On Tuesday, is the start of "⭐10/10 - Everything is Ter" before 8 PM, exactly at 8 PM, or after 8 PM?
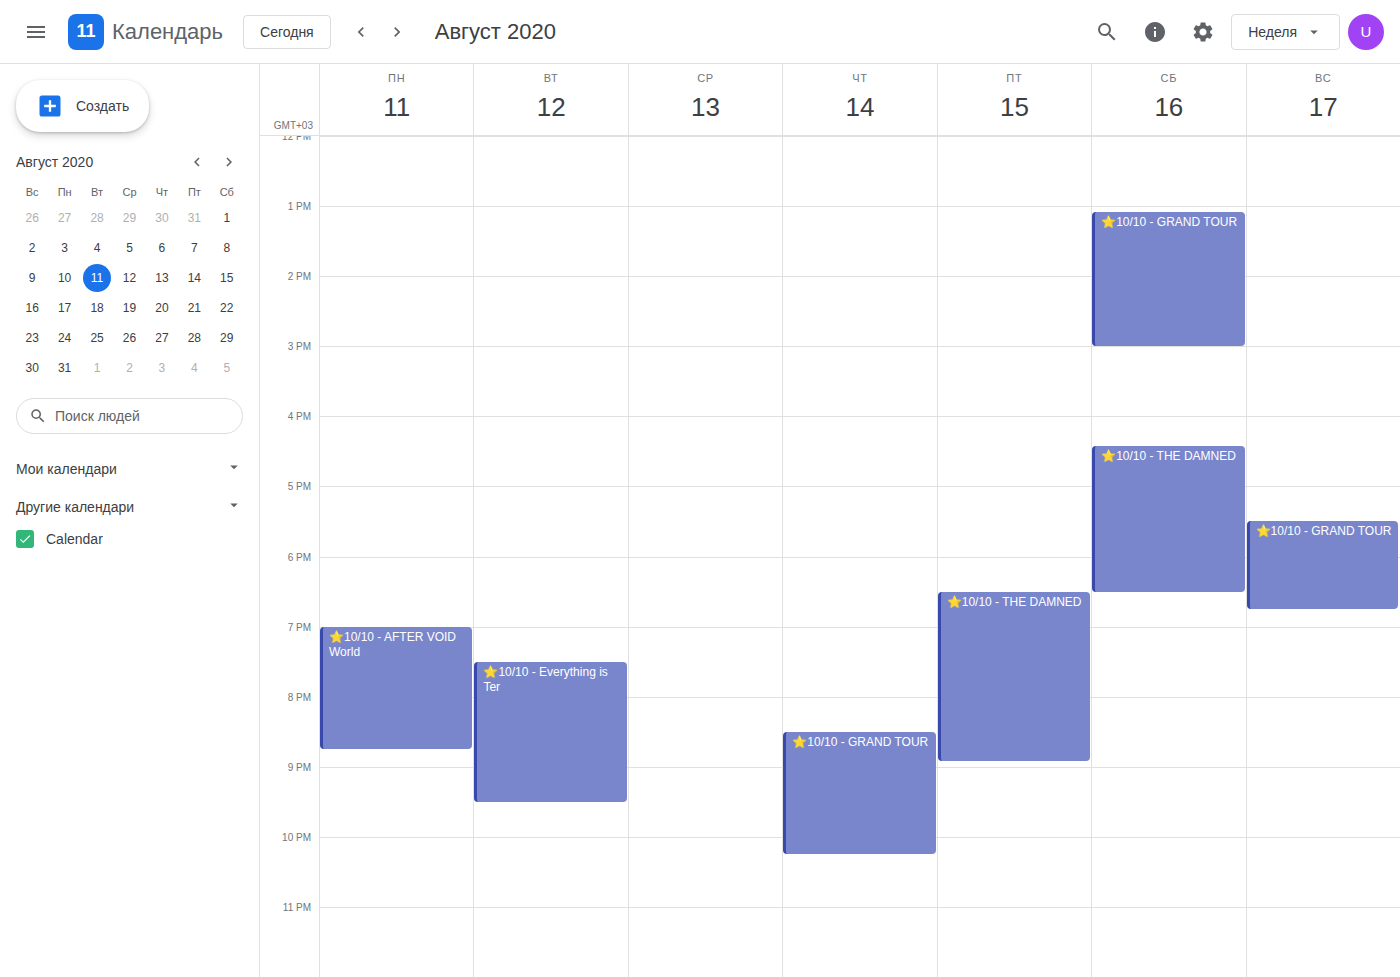
7:30 PM -- before 8 PM, 30 minutes above the 8 PM line.